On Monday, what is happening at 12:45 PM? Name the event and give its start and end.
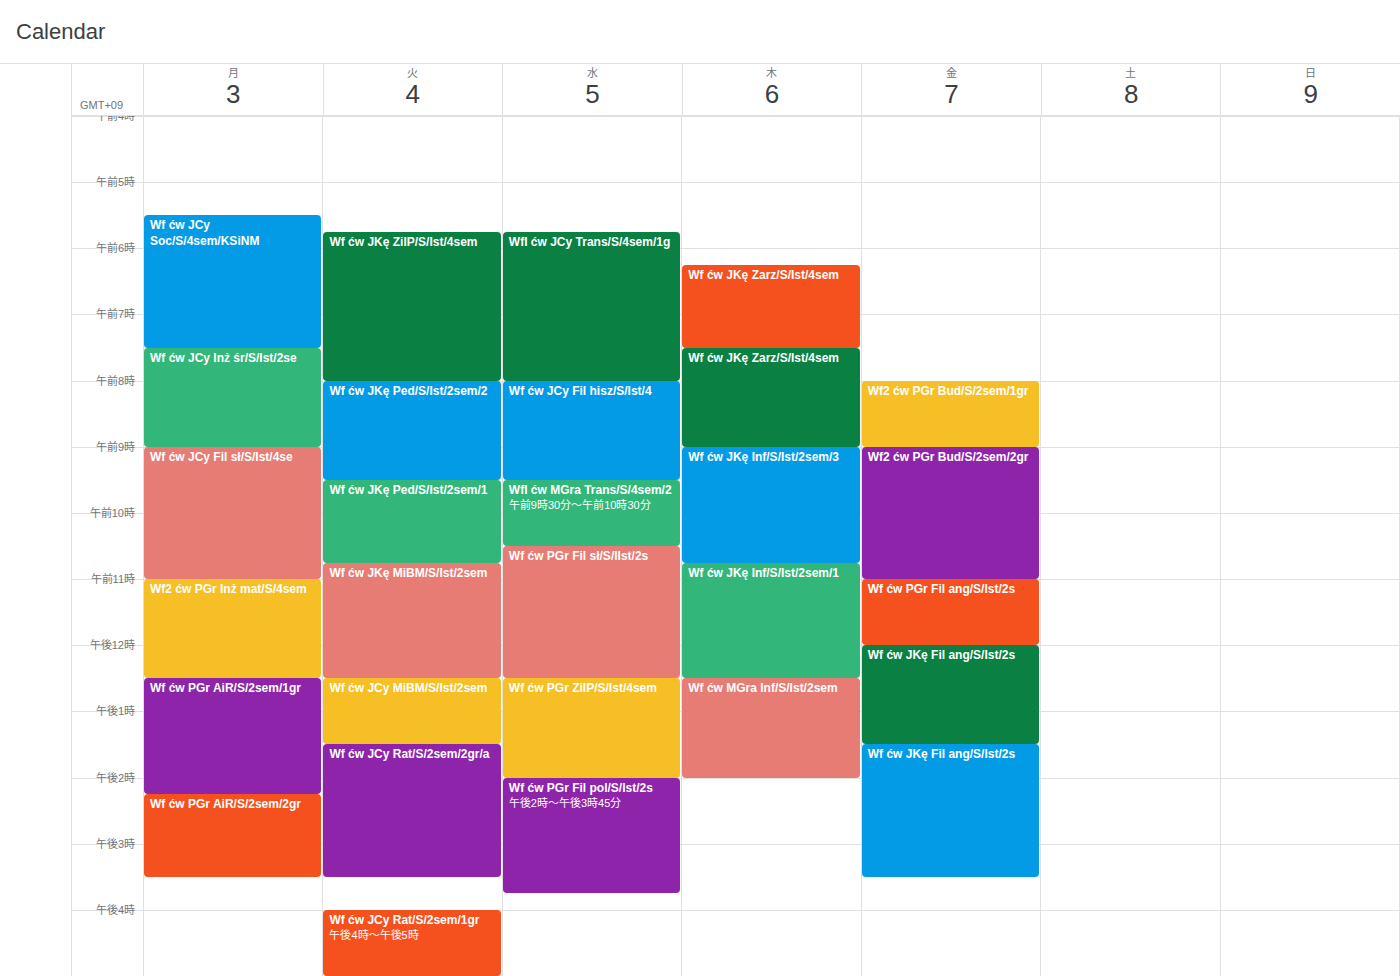
"Wf ćw PGr AiR/S/2sem/1gr", 12:30 PM to 2:15 PM